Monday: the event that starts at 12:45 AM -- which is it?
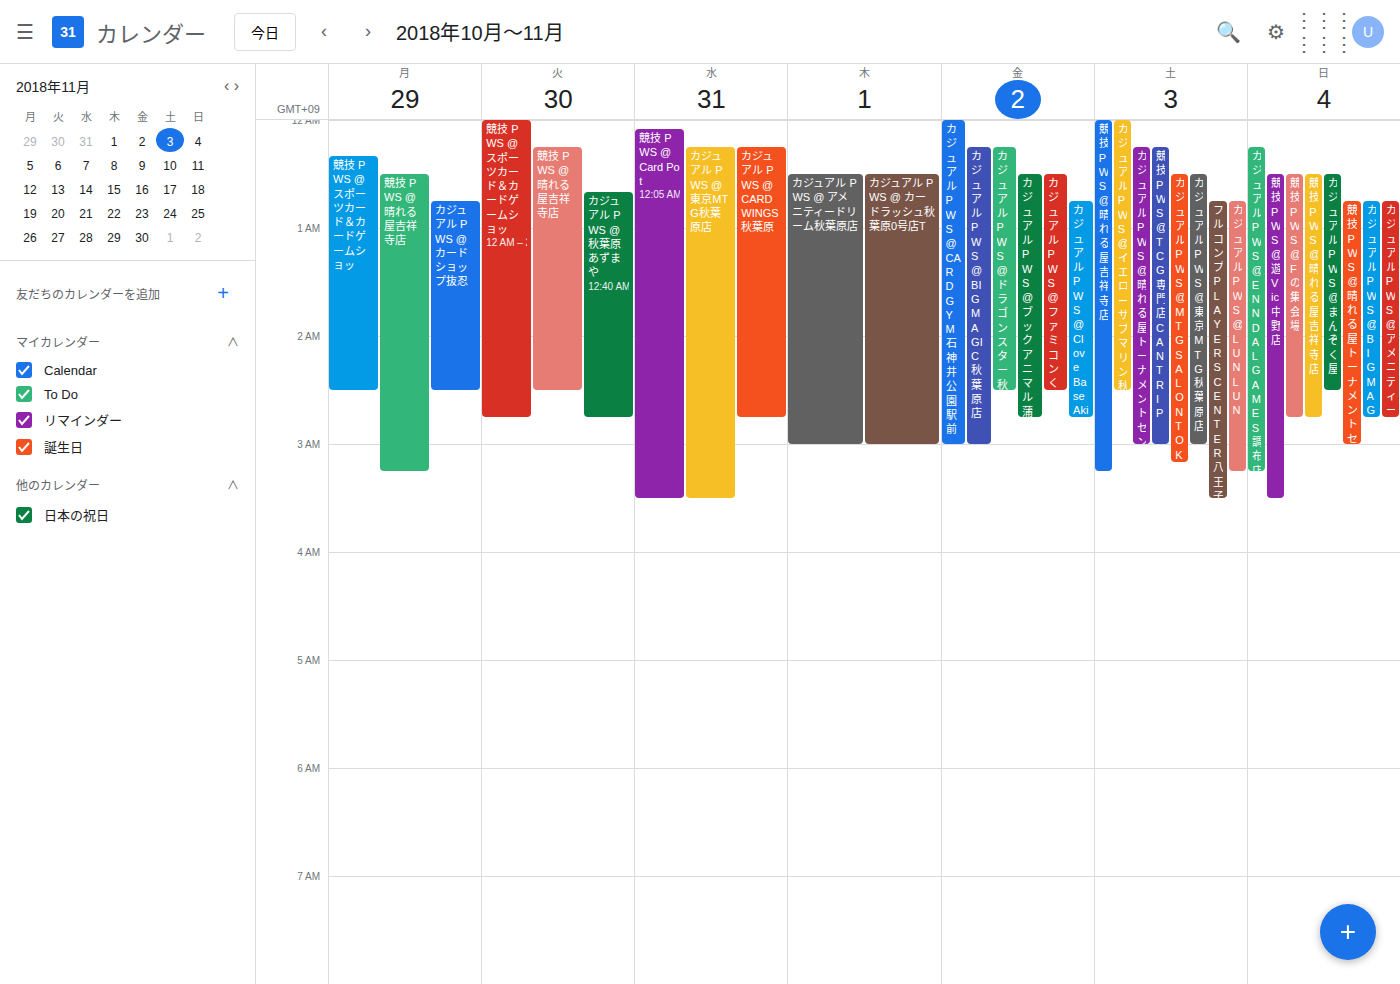
"カジュアル PWS @ カードショップ抜忍"